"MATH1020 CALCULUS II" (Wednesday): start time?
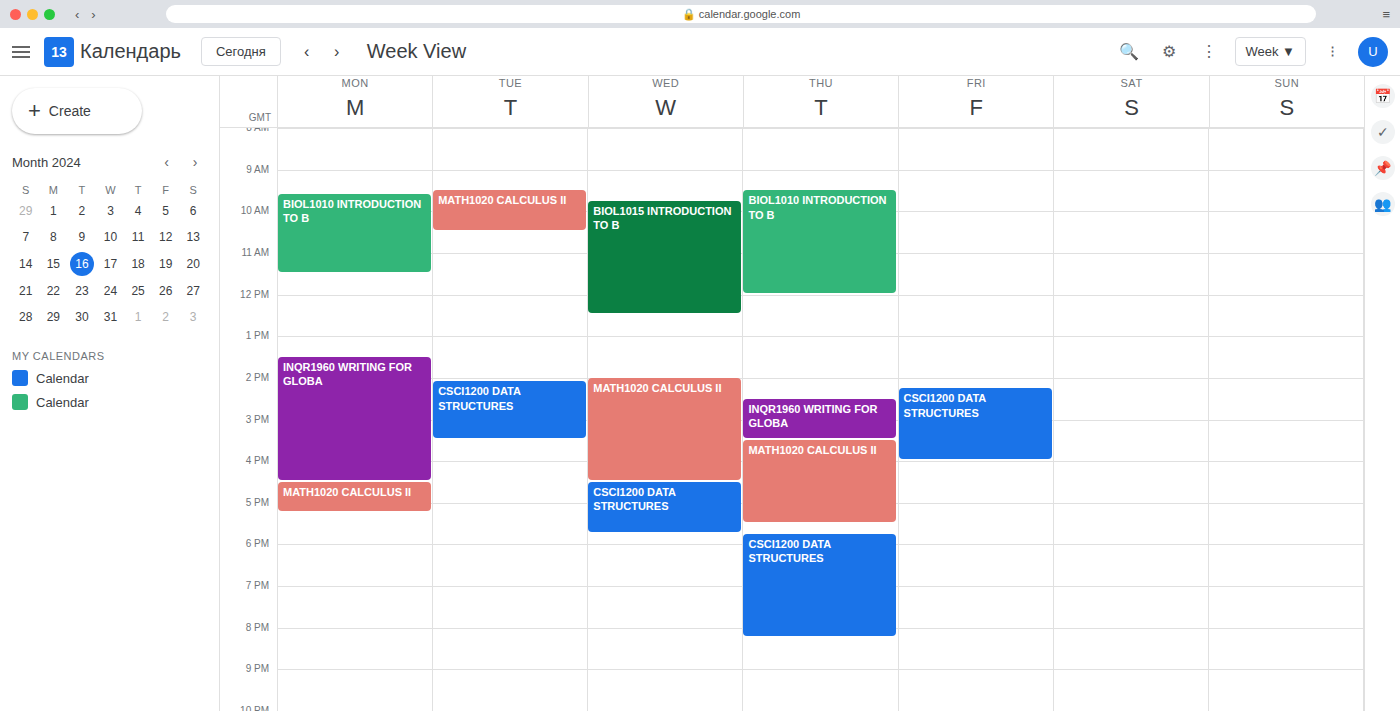
2:00 PM